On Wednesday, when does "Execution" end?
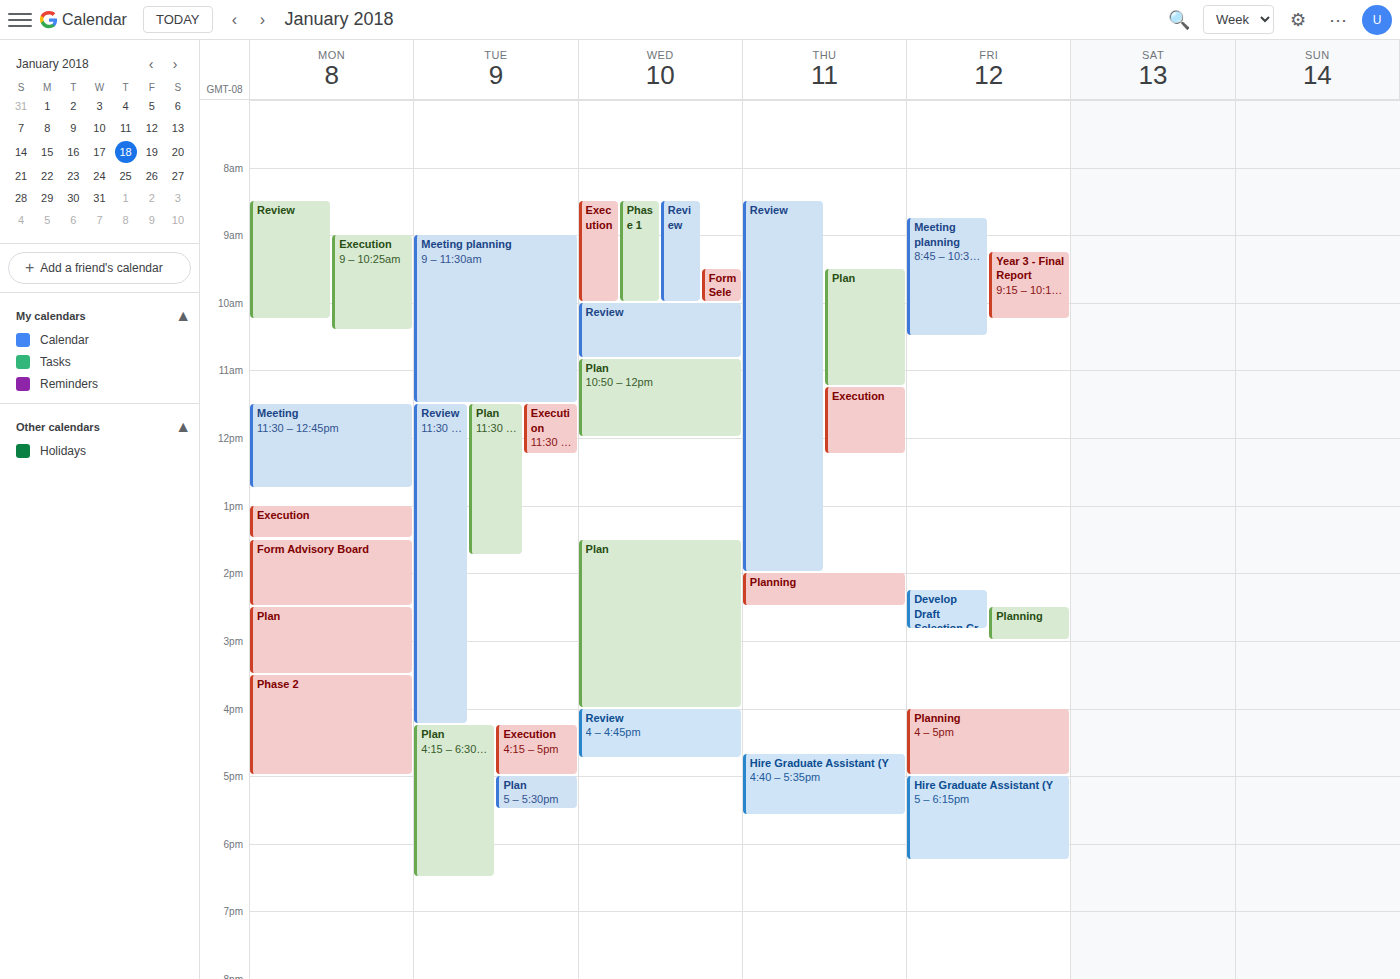
10:00 AM